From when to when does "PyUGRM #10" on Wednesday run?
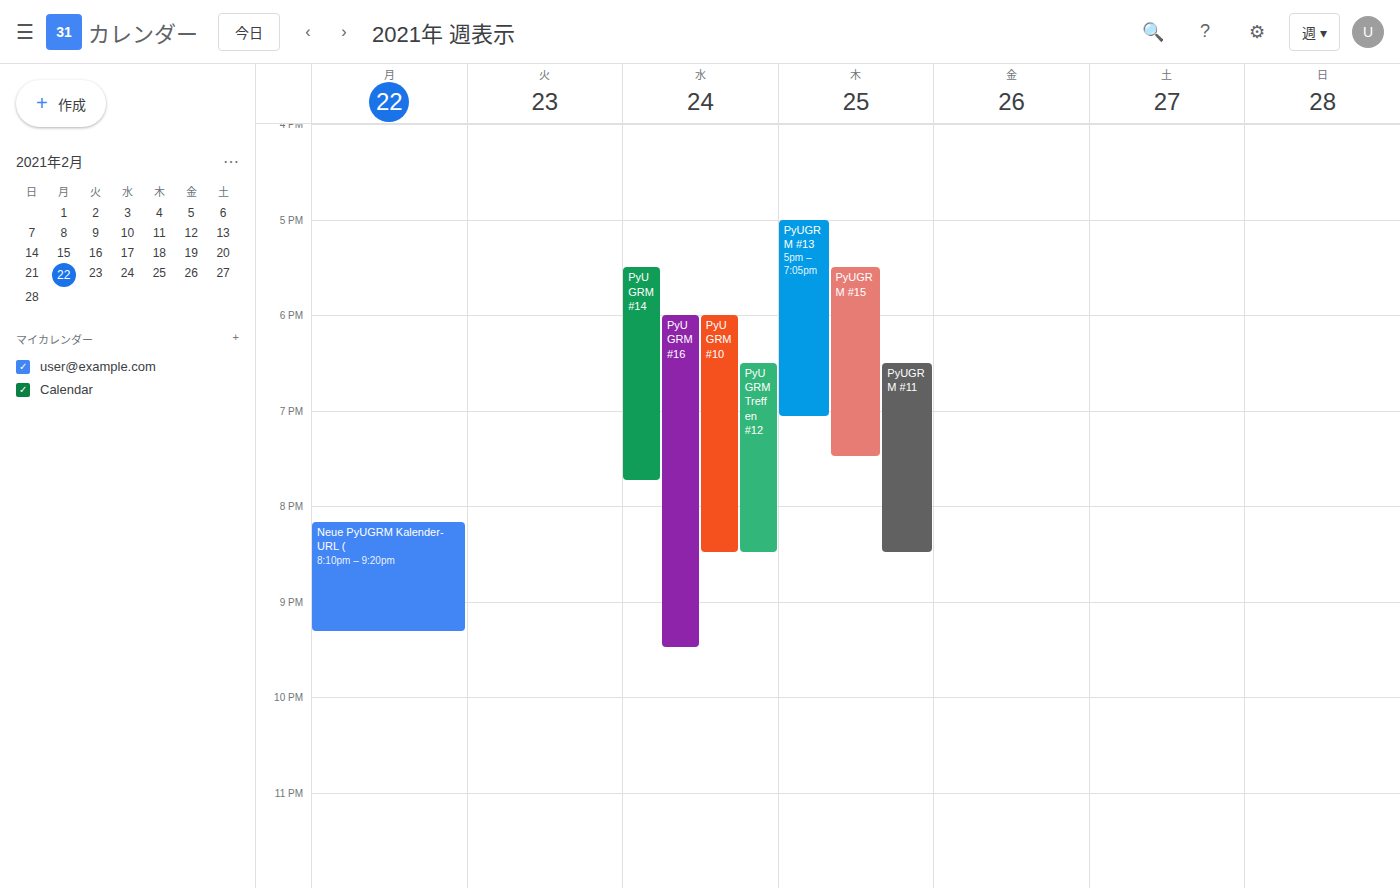
6:00 PM to 8:30 PM